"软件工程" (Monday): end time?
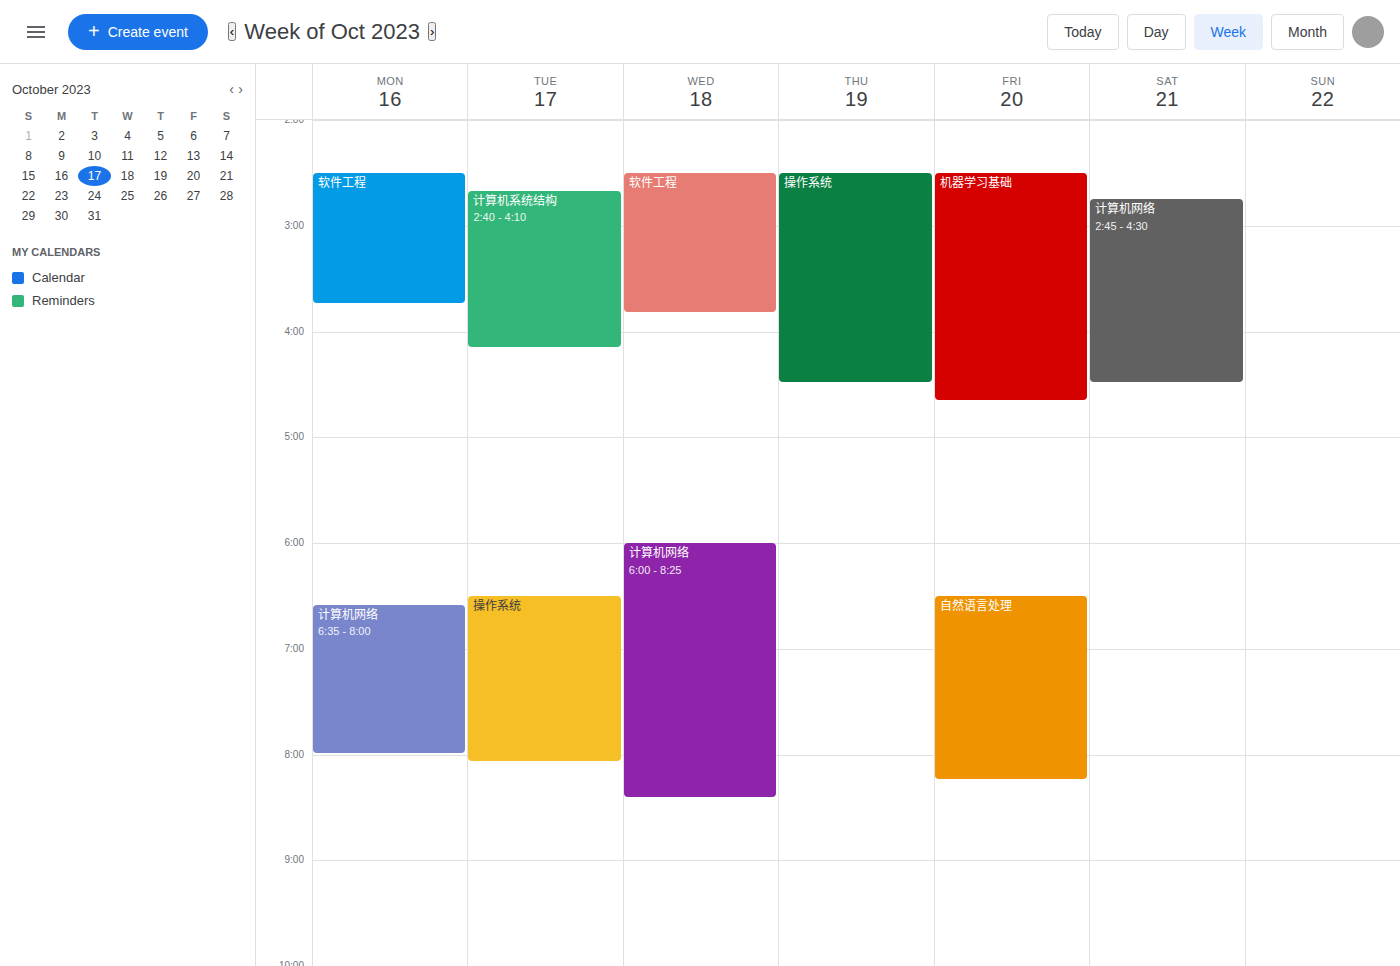
3:45 AM